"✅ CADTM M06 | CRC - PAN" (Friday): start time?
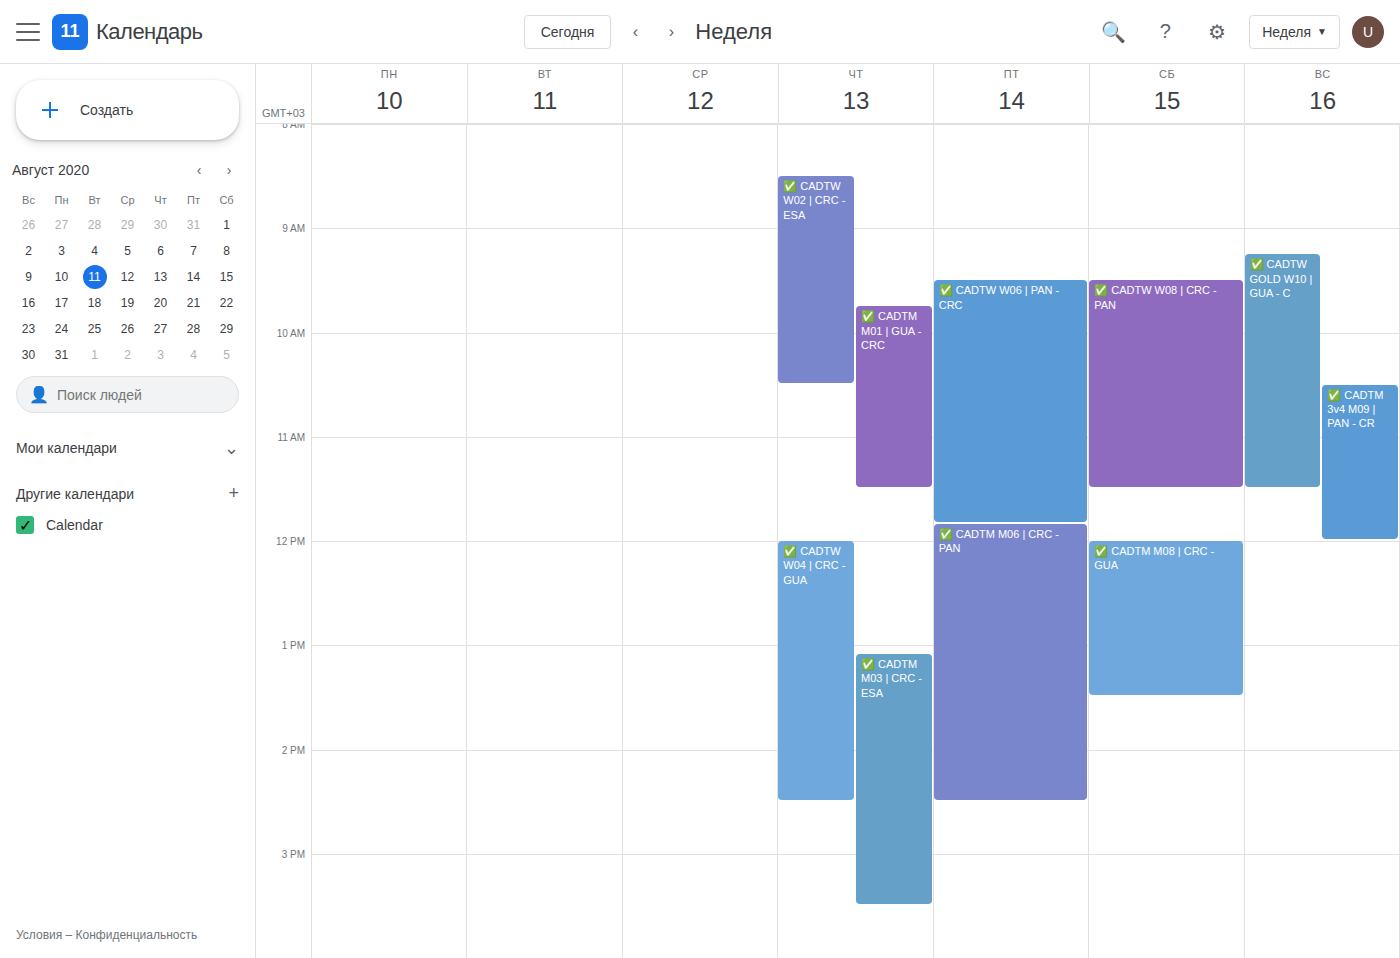
11:50 AM